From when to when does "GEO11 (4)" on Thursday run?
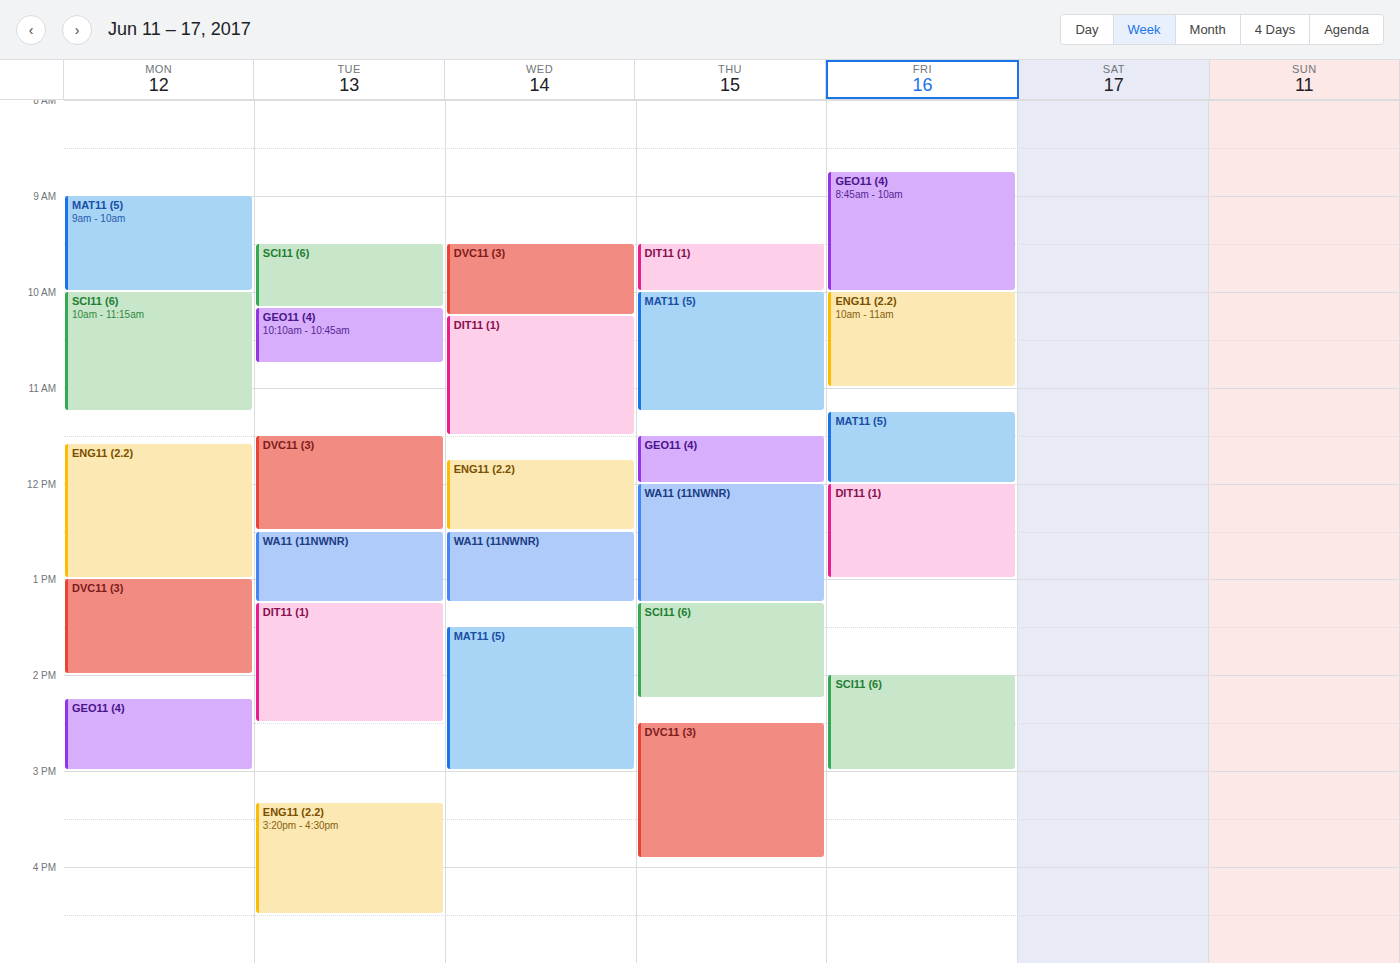
11:30 AM to 12:00 PM